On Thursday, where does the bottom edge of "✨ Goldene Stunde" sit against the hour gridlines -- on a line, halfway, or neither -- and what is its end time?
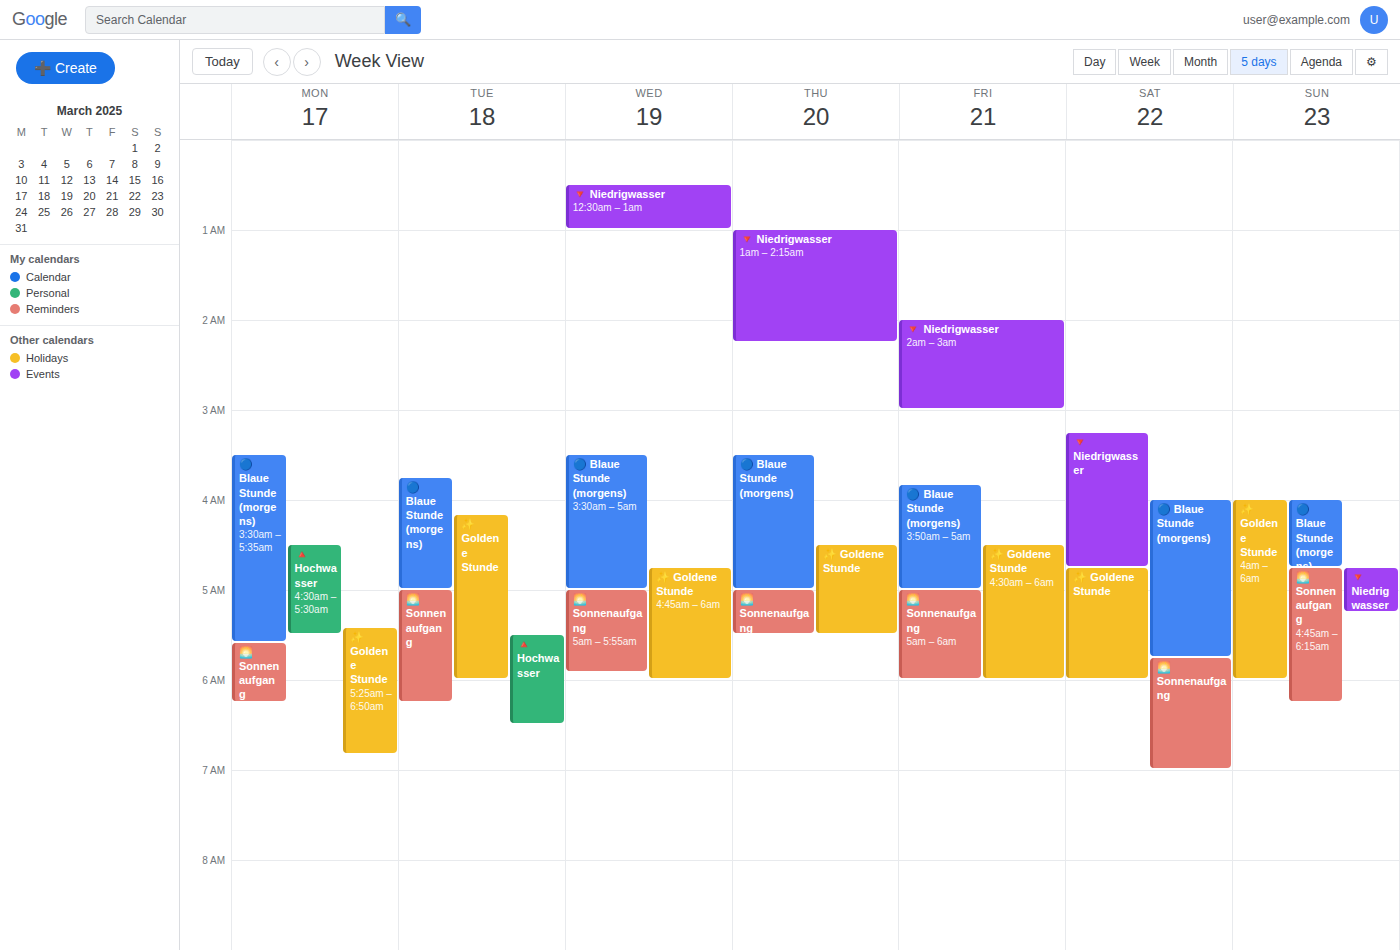
5:30 AM -- halfway between the 5 AM and 6 AM lines.